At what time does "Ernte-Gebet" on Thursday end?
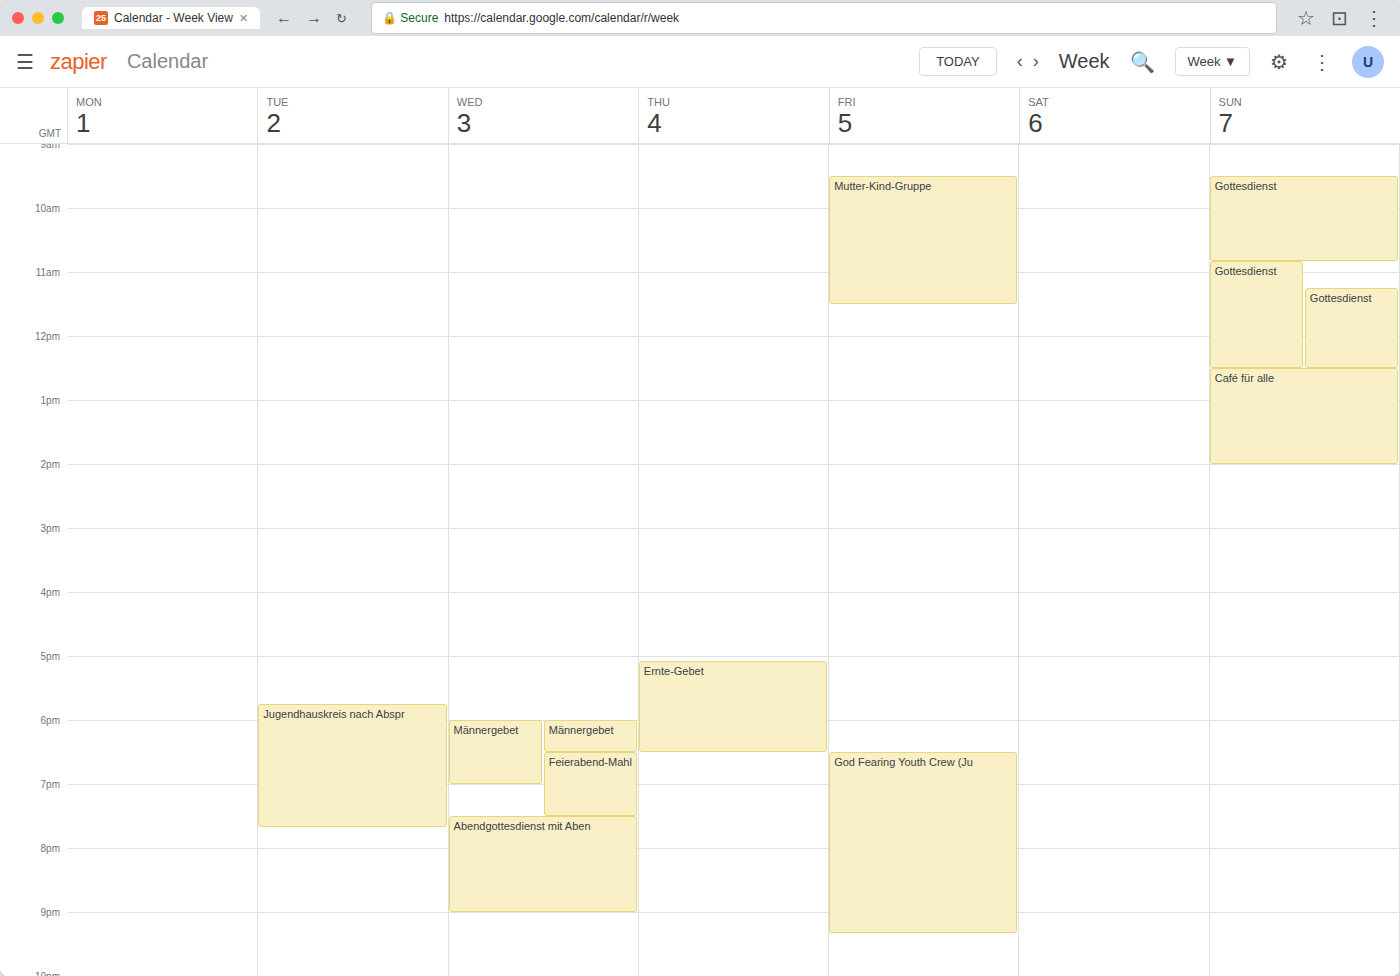
6:30 PM